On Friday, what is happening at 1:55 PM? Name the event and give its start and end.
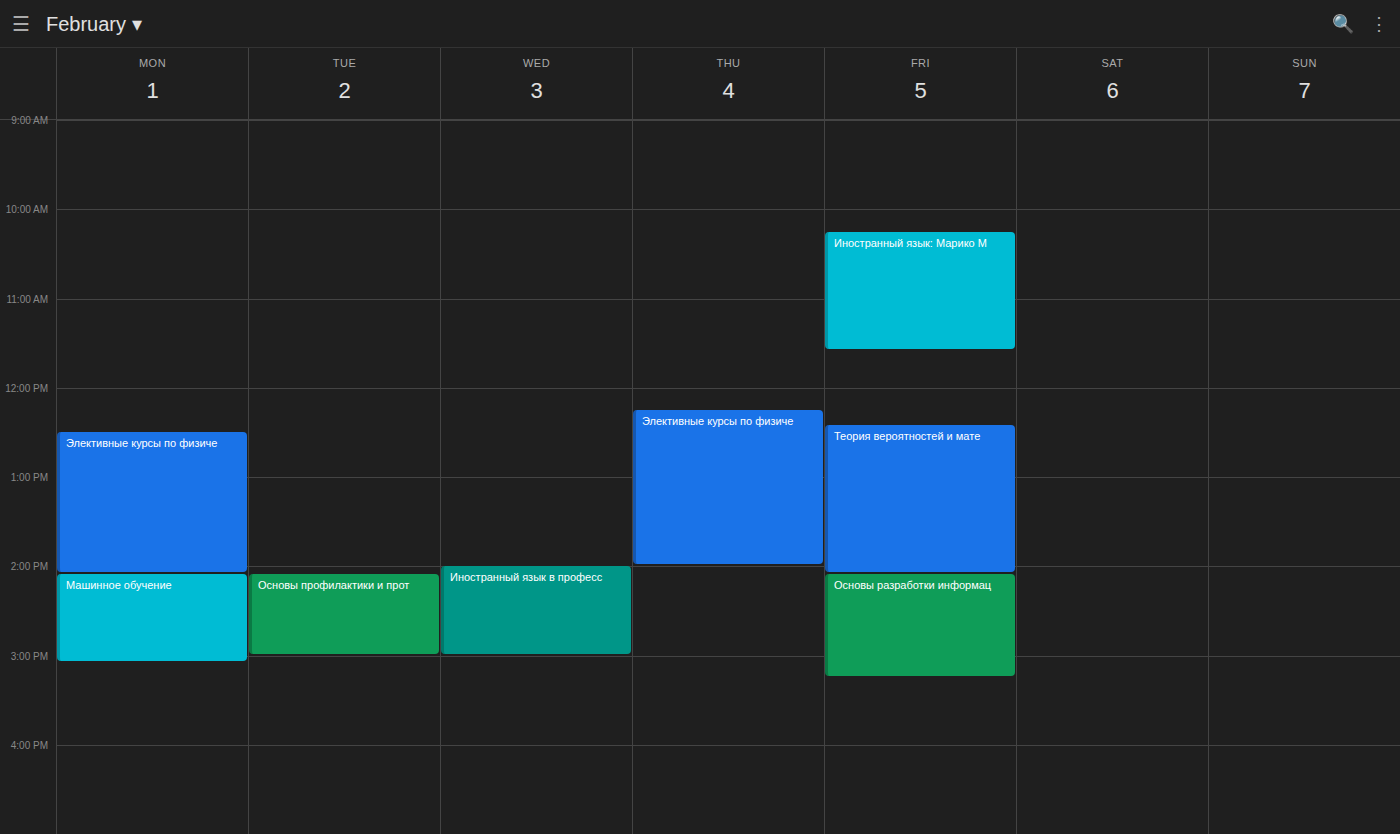
"Теория вероятностей и мате", 12:25 PM to 2:05 PM